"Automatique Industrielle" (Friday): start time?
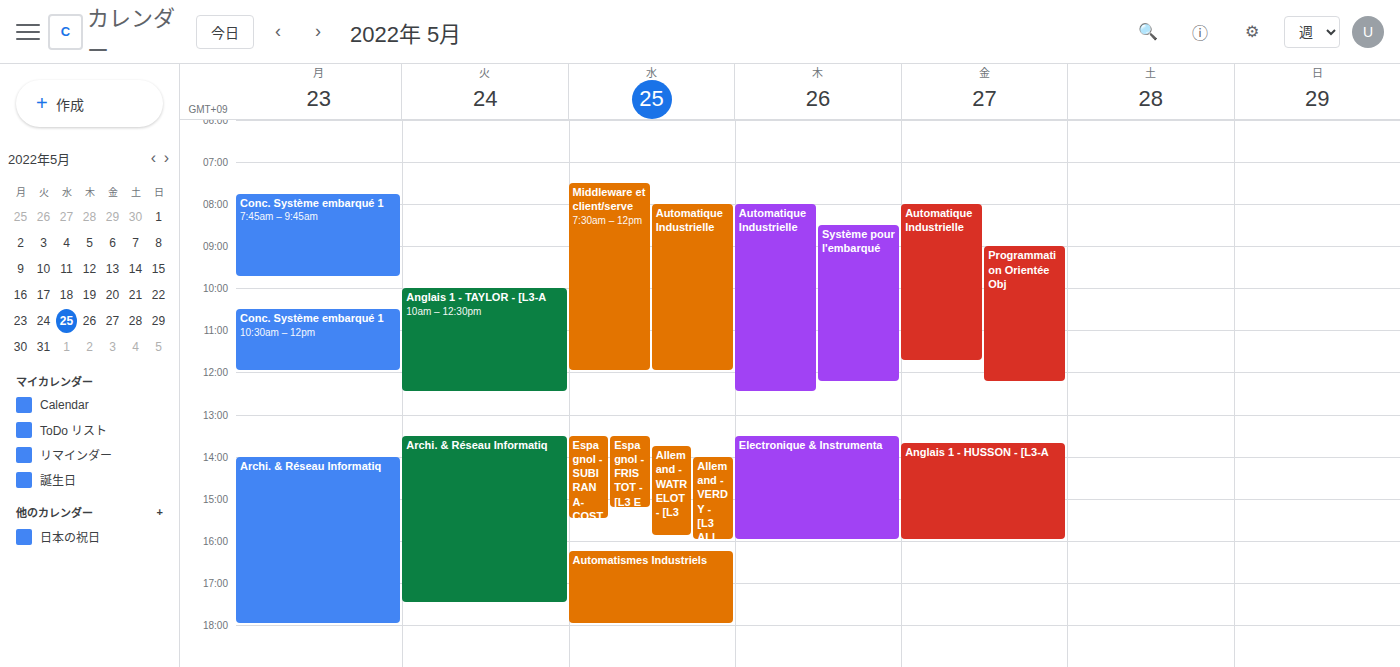
8:00 AM